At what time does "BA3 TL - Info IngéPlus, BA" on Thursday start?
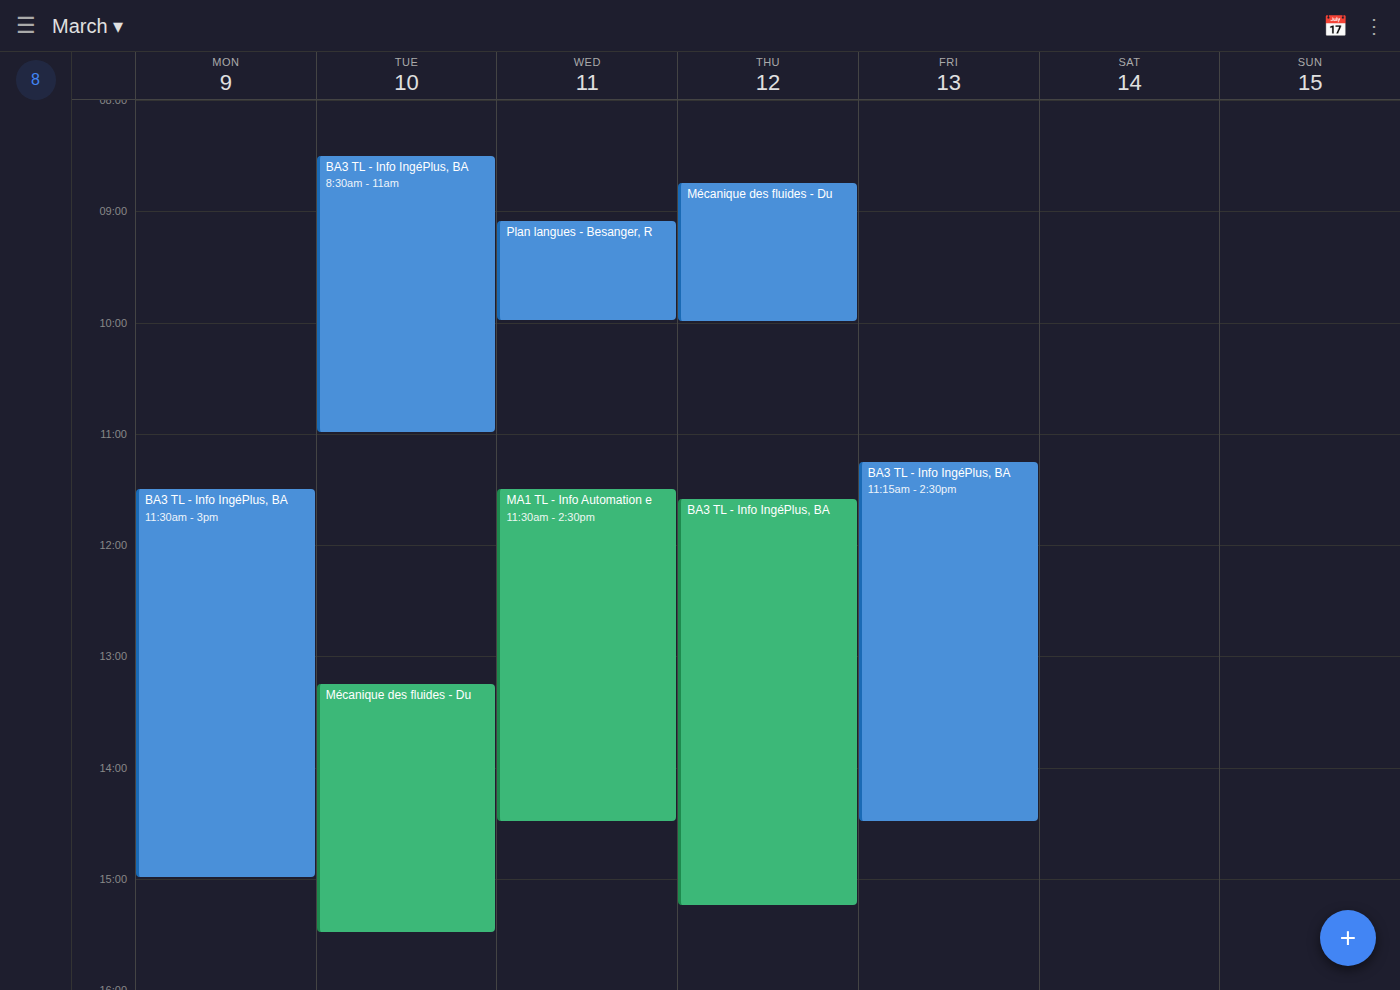
11:35 AM